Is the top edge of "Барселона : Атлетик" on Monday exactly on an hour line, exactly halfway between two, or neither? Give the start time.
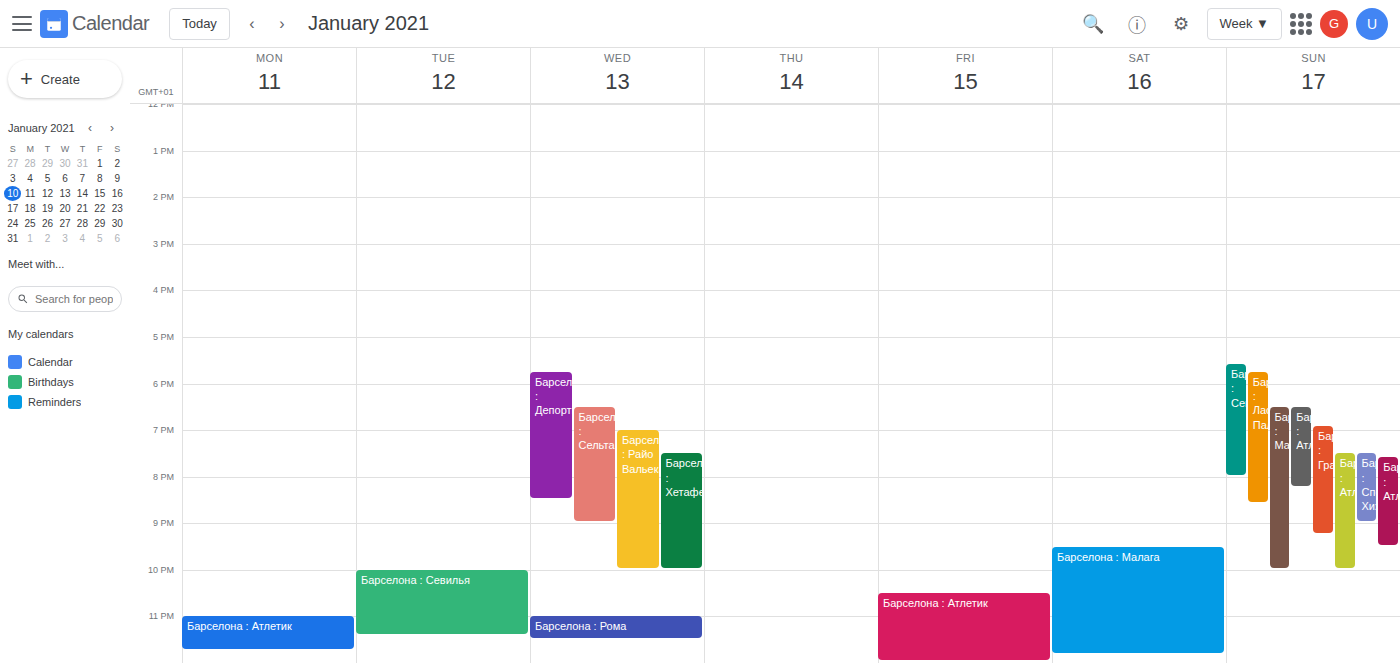
11:00 PM -- exactly on the 11 PM line.